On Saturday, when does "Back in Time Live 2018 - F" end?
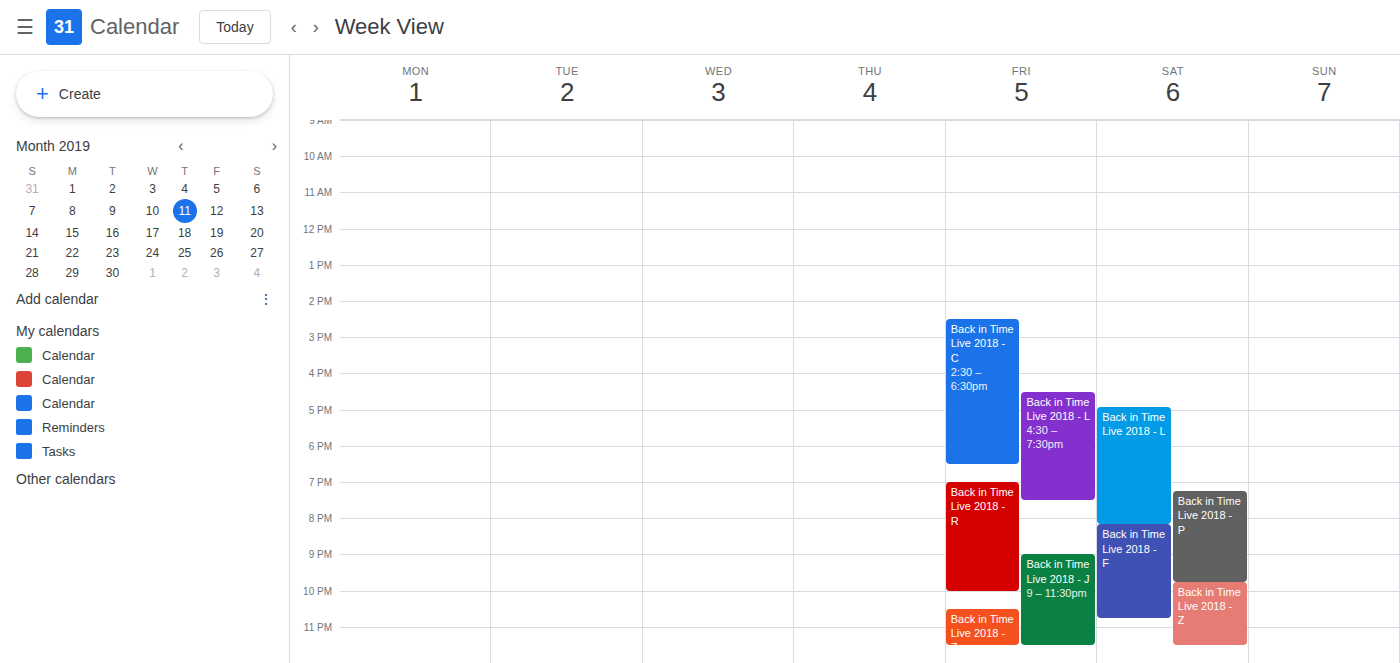
22:45